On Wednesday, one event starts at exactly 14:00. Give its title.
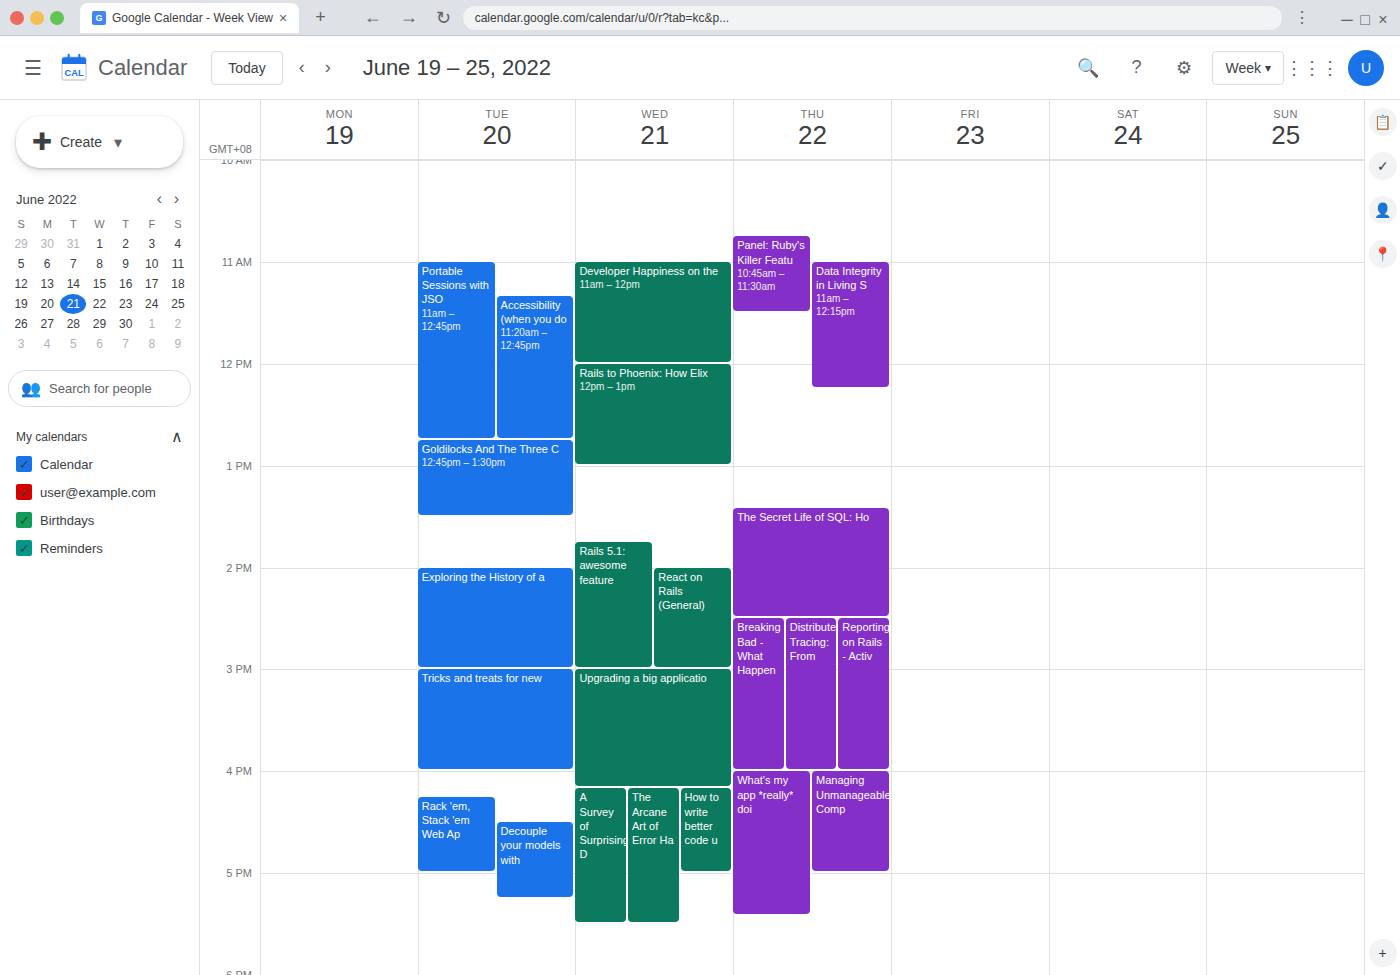
"React on Rails (General)"